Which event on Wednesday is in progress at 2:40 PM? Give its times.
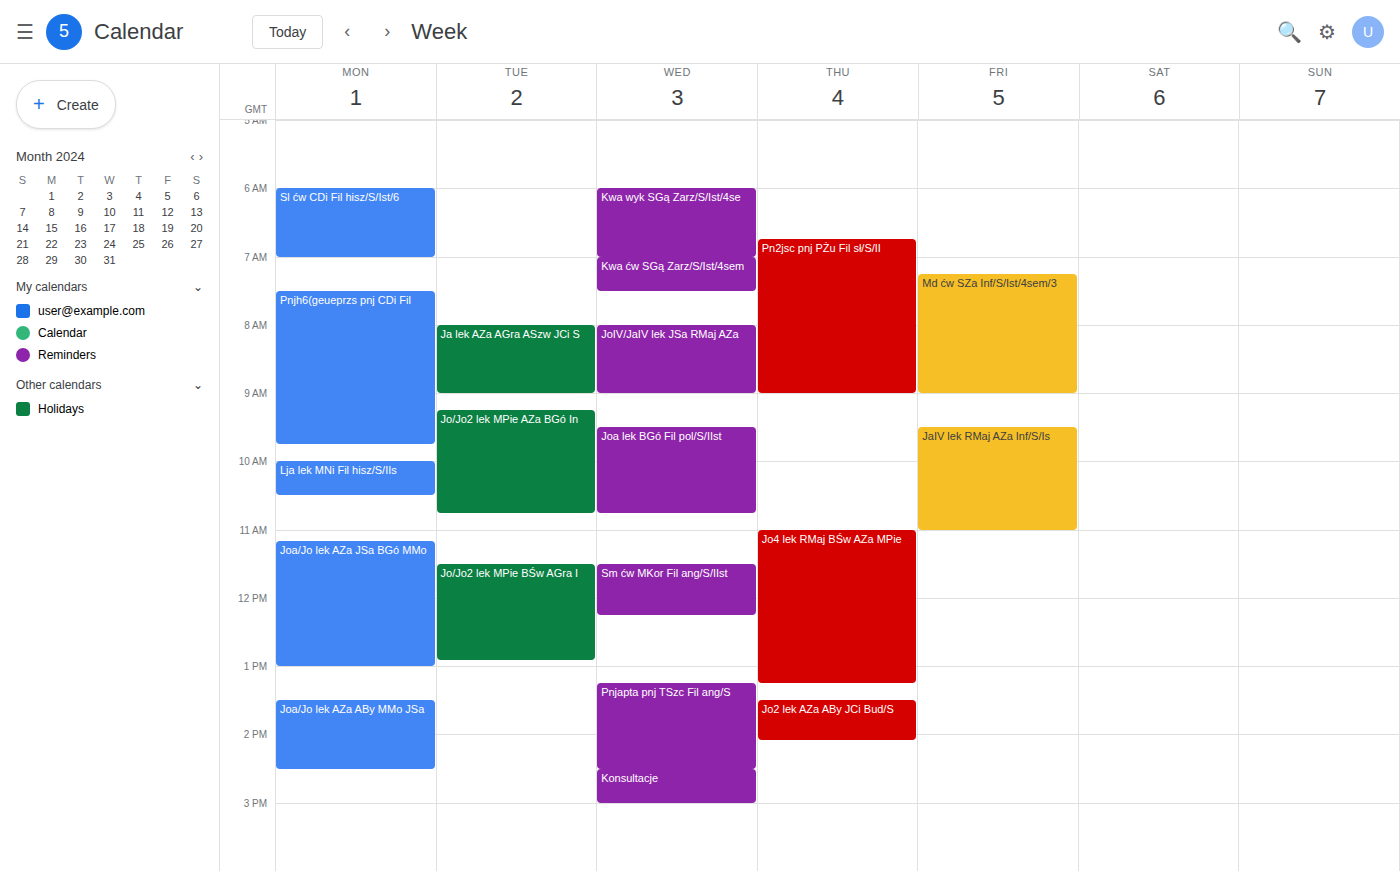
"Konsultacje", 2:30 PM to 3:00 PM